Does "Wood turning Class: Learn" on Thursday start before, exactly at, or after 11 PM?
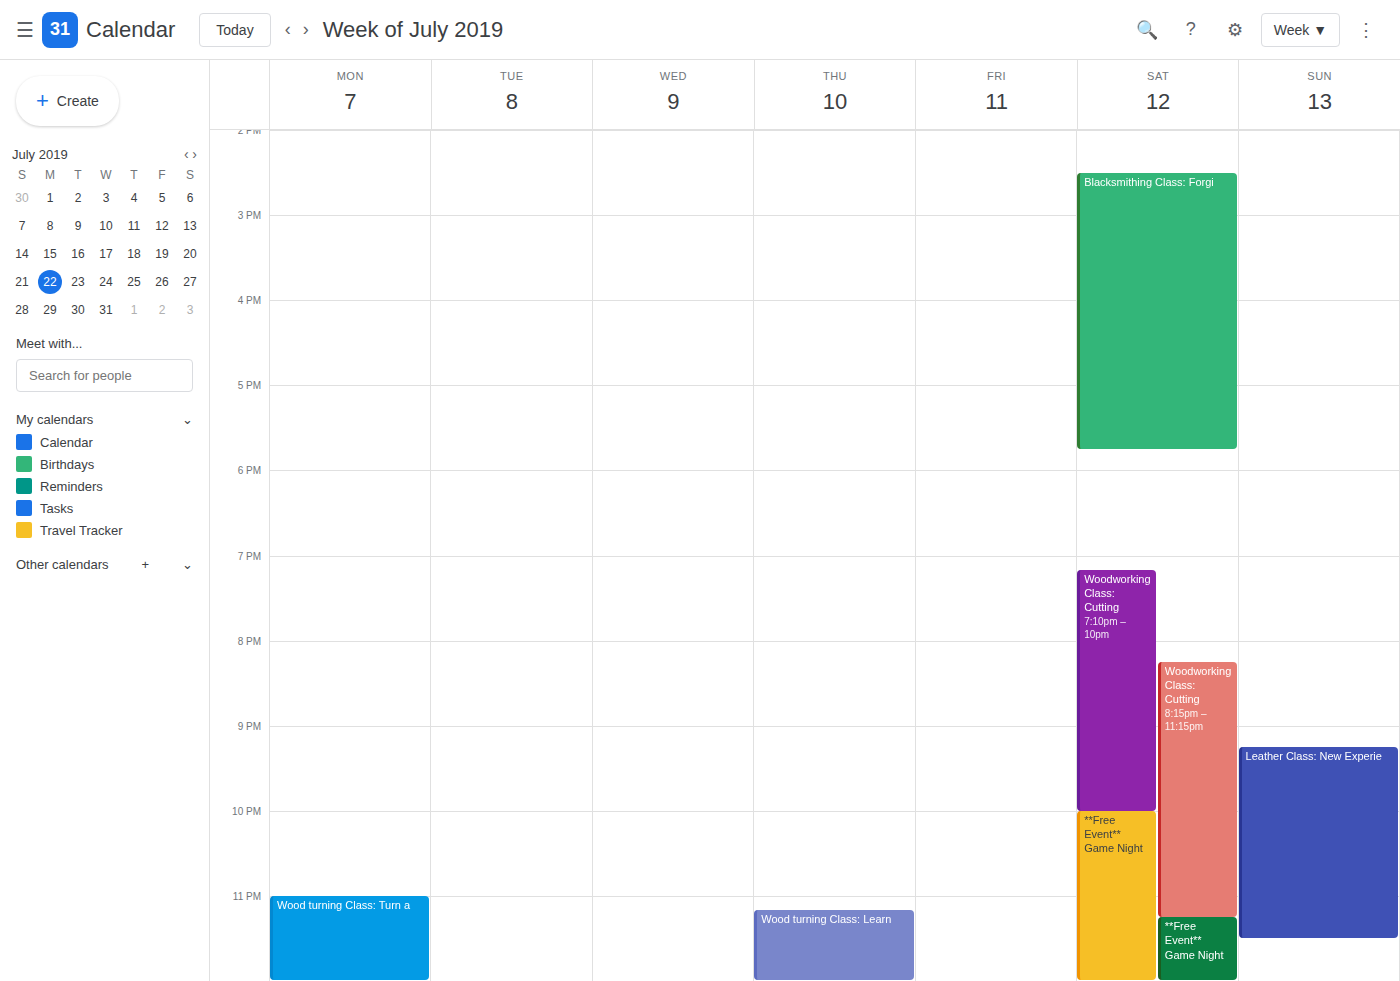
11:10 PM -- after 11 PM, 10 minutes below the 11 PM line.